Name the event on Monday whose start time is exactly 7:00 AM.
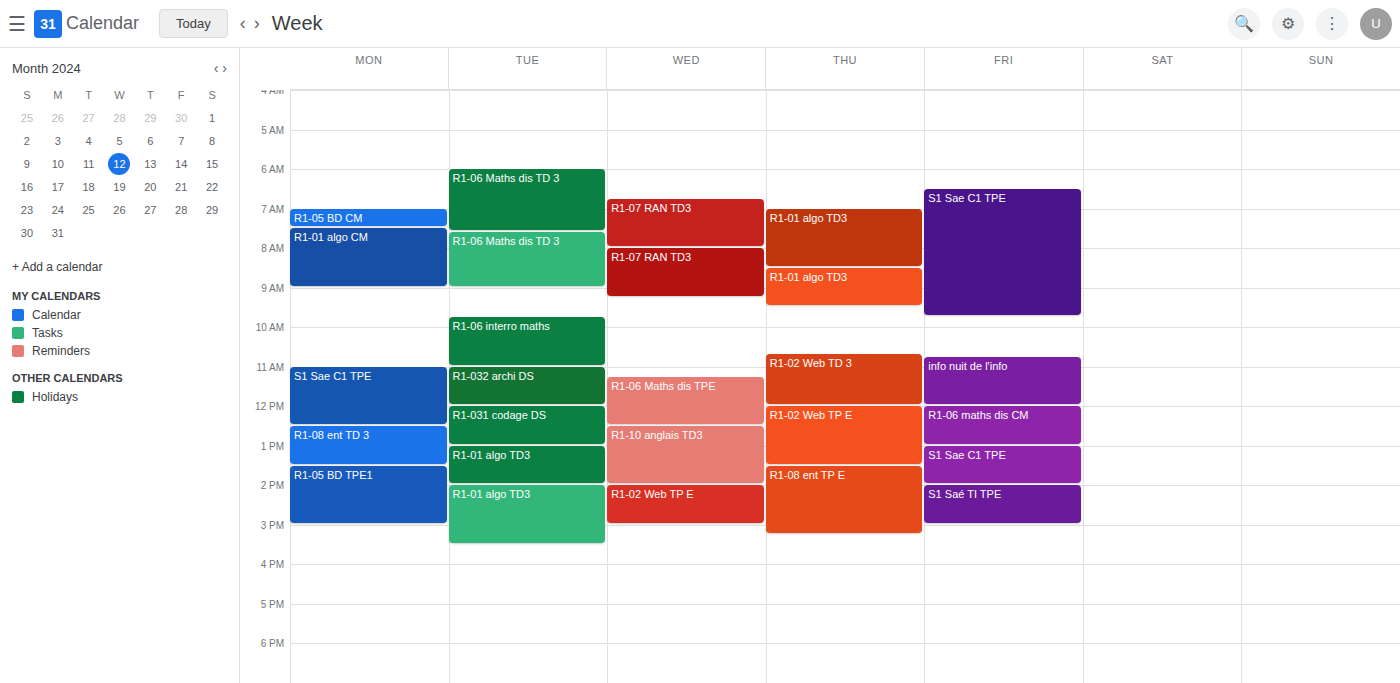
"R1-05 BD CM"